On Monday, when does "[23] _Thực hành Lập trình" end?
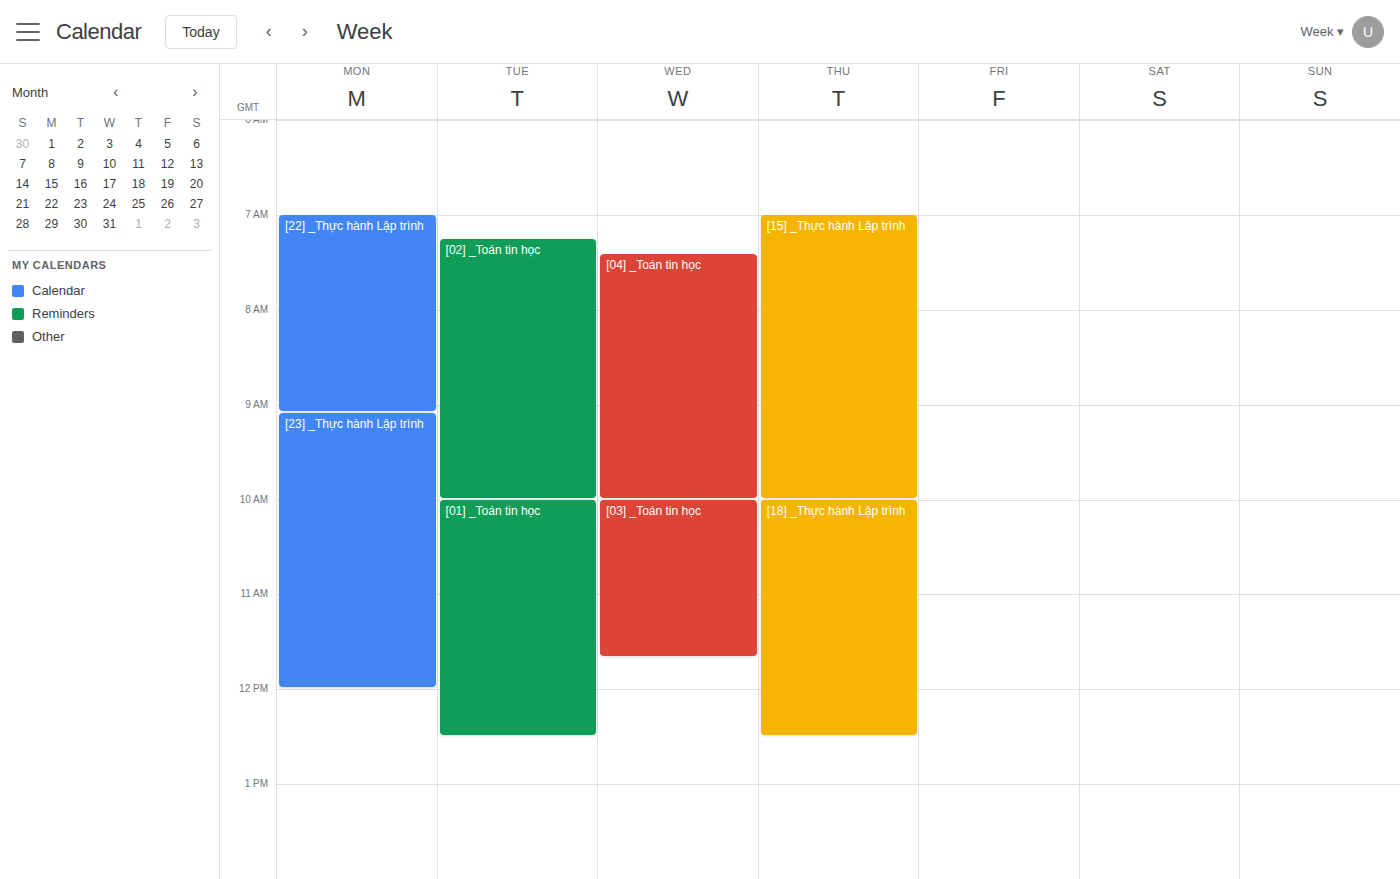
12:00 PM